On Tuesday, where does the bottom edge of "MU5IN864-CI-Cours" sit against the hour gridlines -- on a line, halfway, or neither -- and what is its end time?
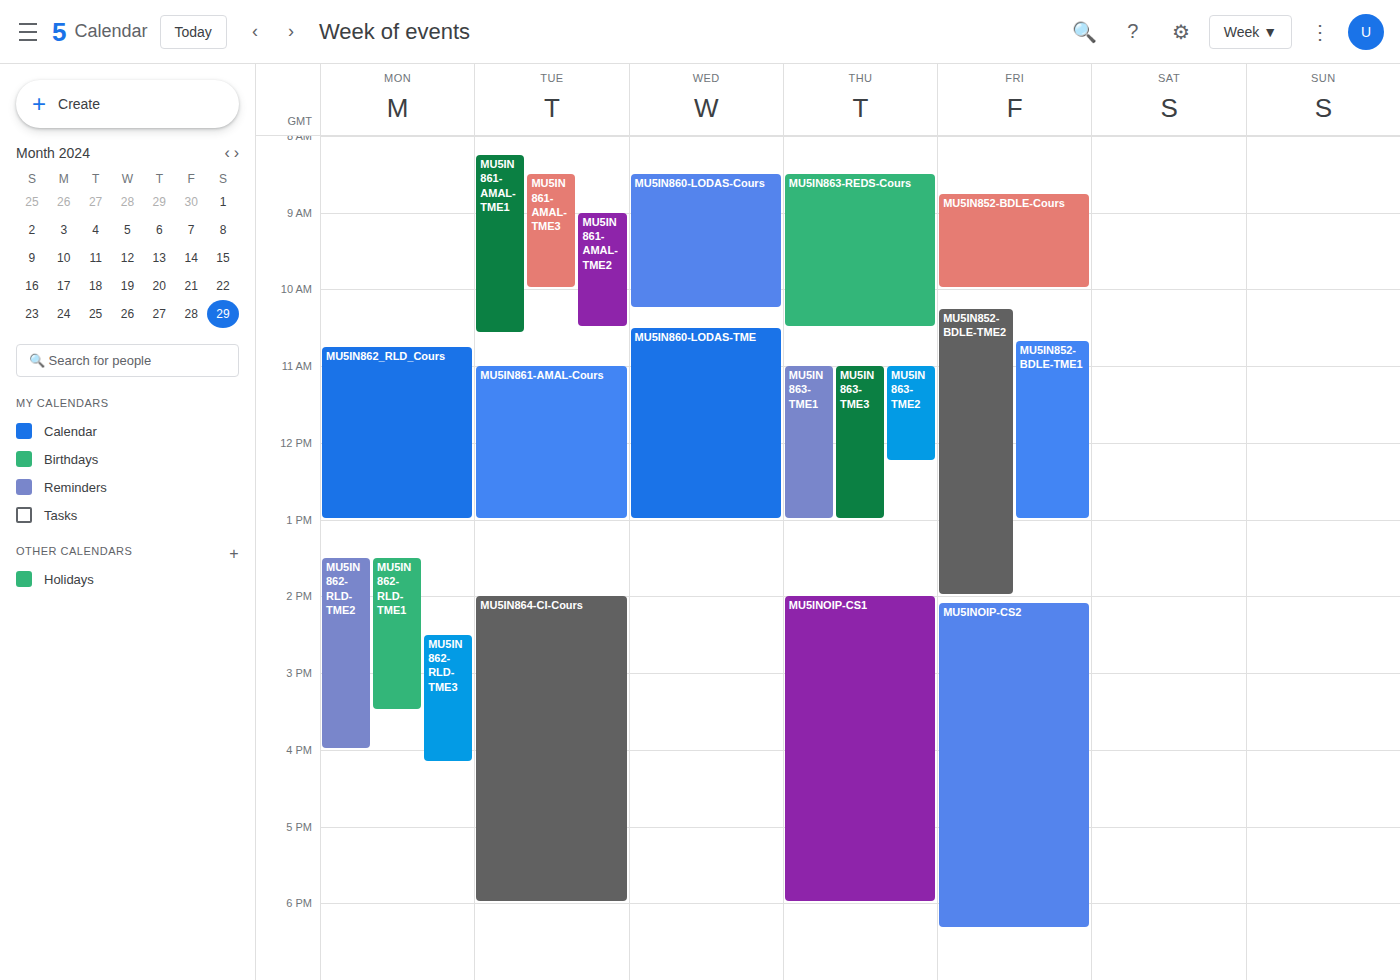
18:00 -- exactly on the 18:00 line.